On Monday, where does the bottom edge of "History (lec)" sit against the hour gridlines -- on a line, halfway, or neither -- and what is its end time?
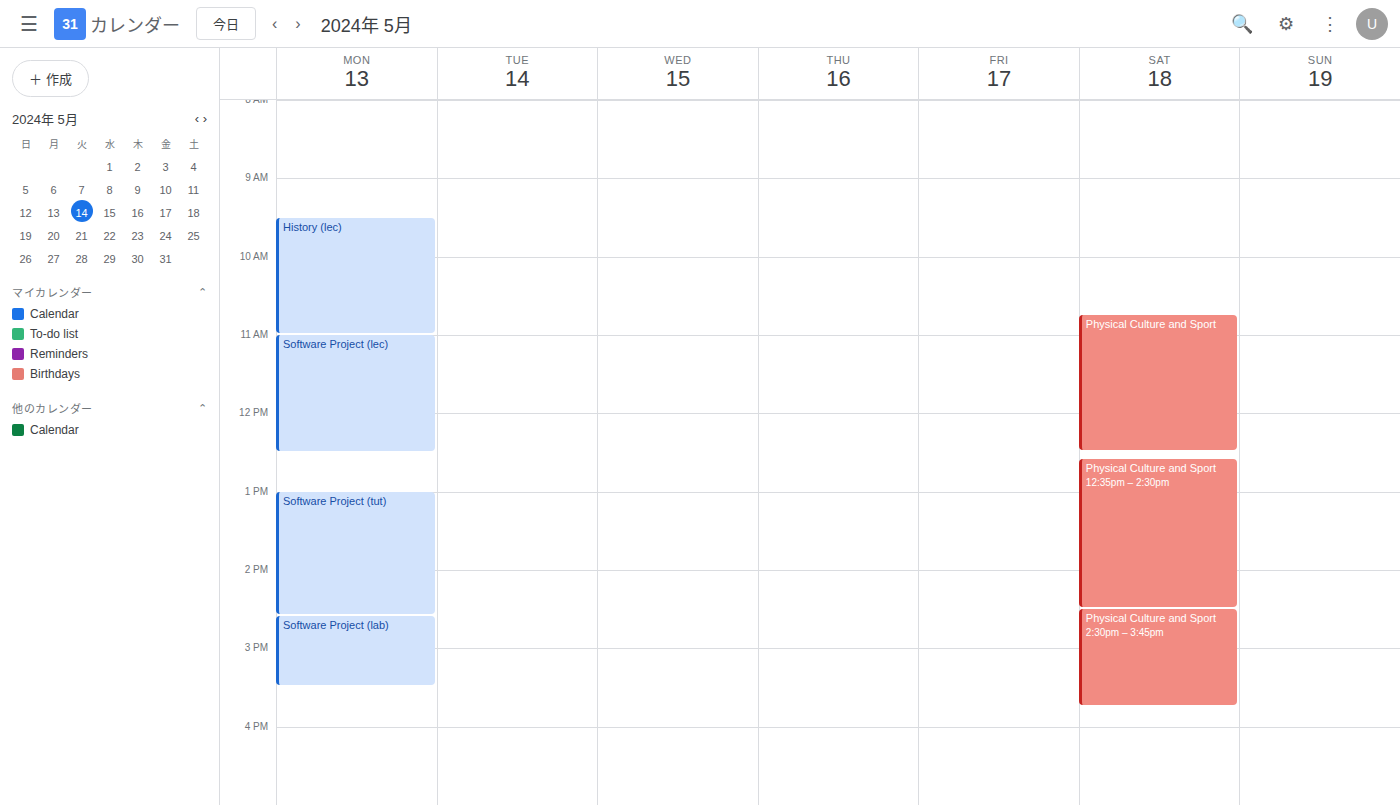
11:00 AM -- exactly on the 11 AM line.